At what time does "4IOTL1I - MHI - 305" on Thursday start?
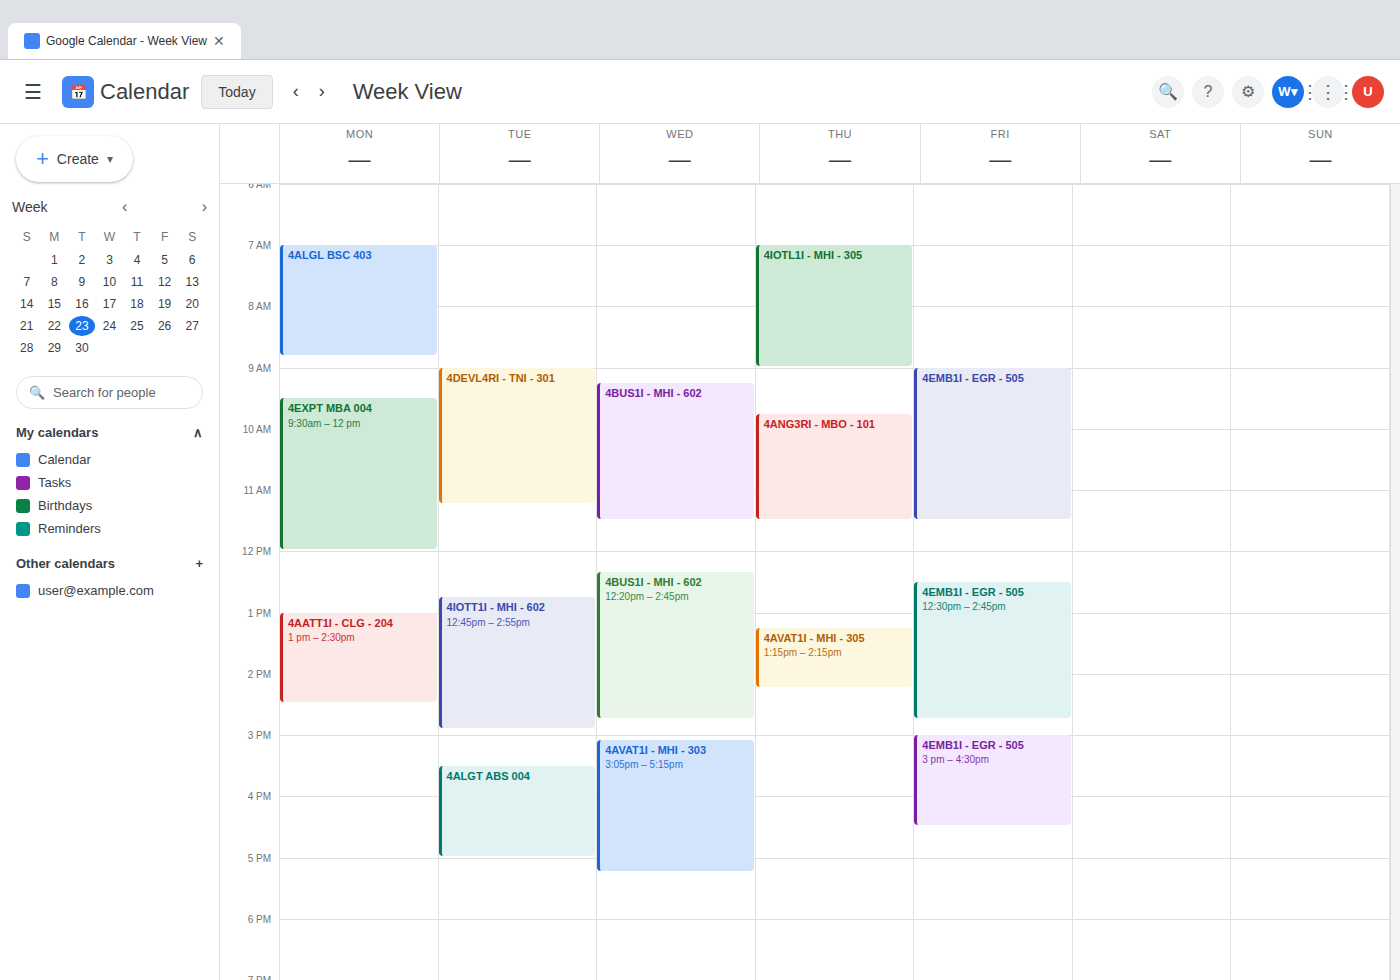
07:00